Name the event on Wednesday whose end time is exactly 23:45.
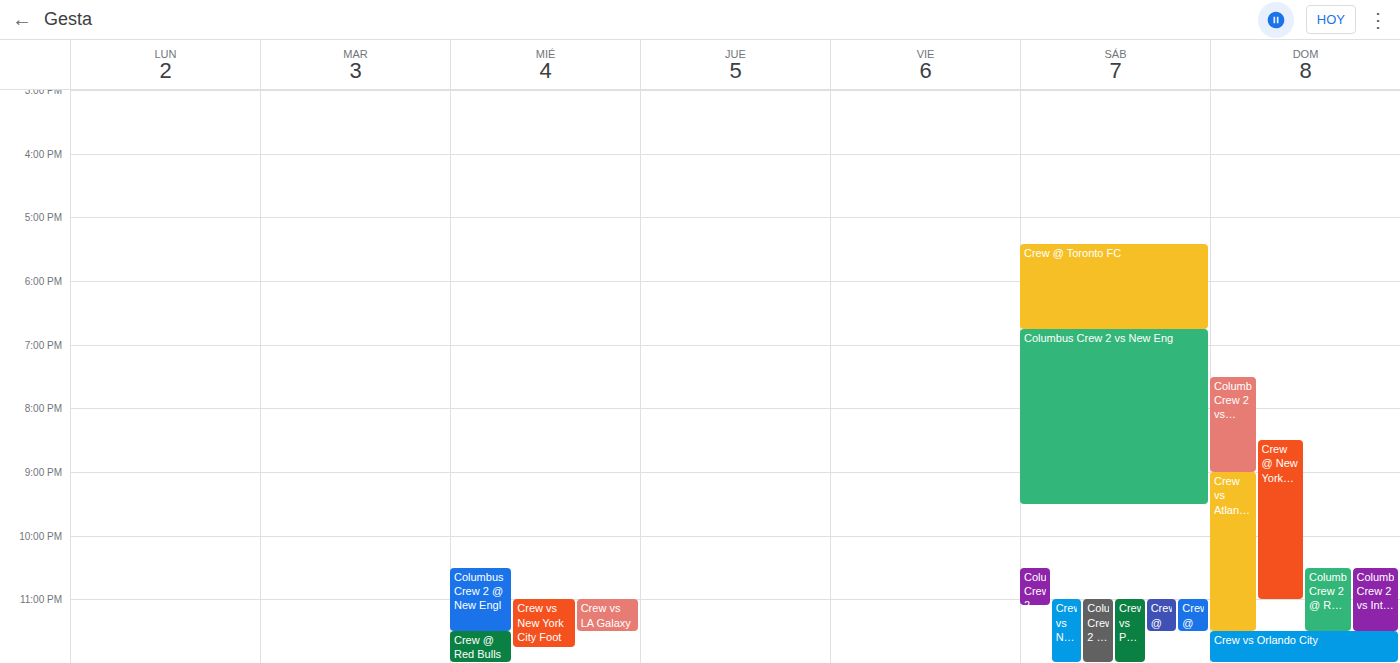
"Crew vs New York City Foot"